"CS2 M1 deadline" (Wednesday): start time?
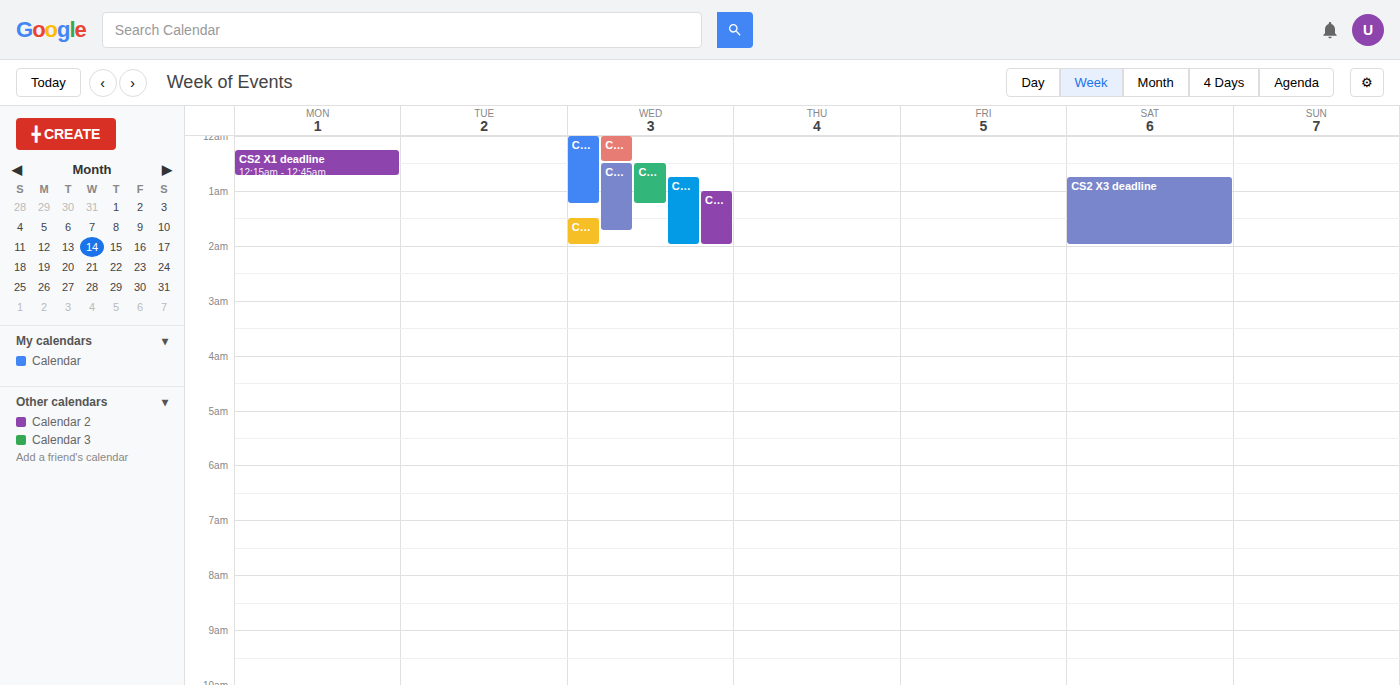
12:30 AM